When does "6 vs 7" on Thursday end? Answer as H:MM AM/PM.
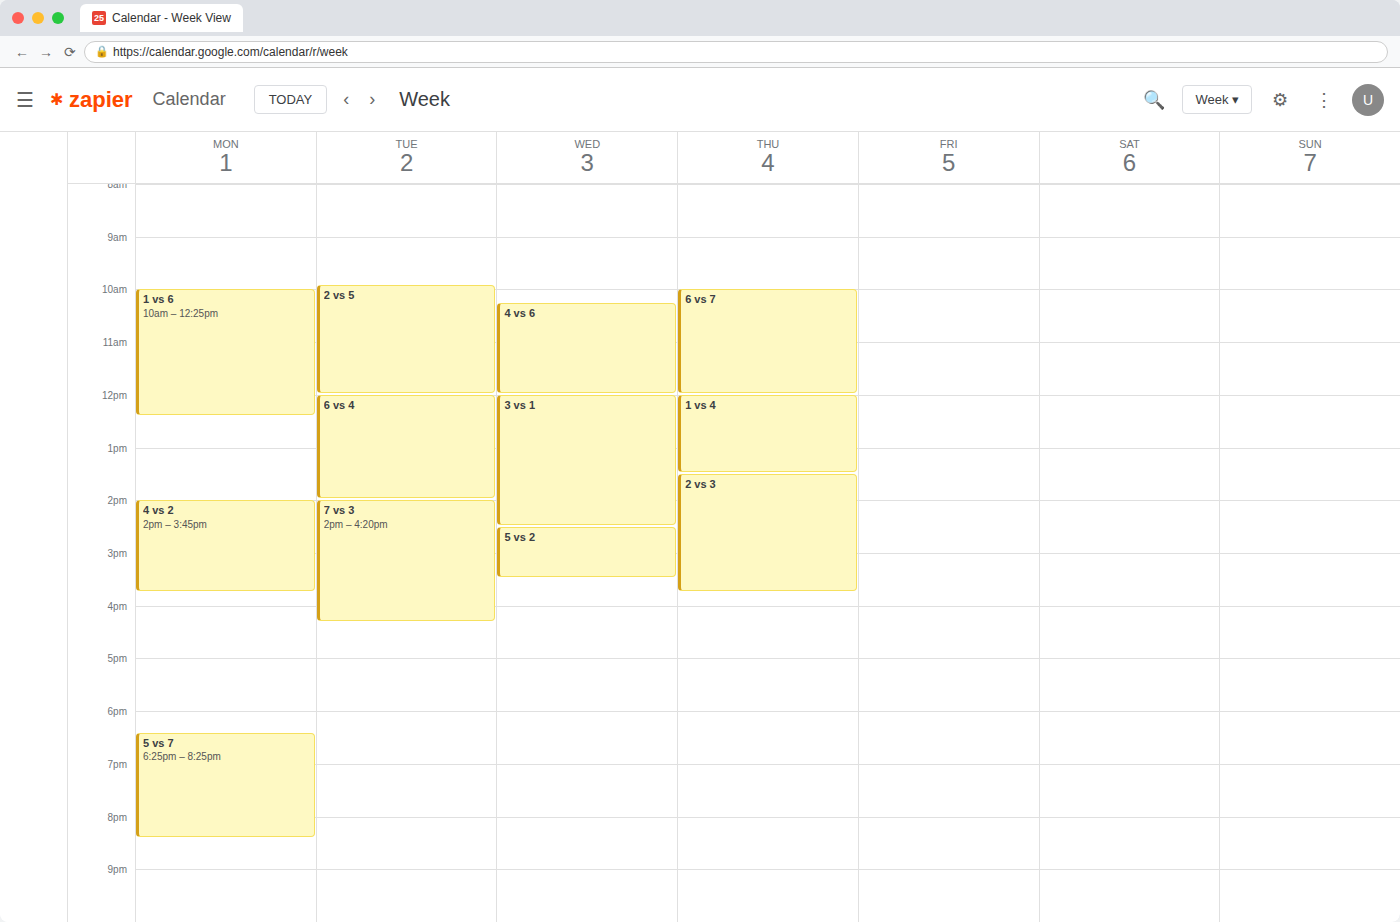
12:00 PM